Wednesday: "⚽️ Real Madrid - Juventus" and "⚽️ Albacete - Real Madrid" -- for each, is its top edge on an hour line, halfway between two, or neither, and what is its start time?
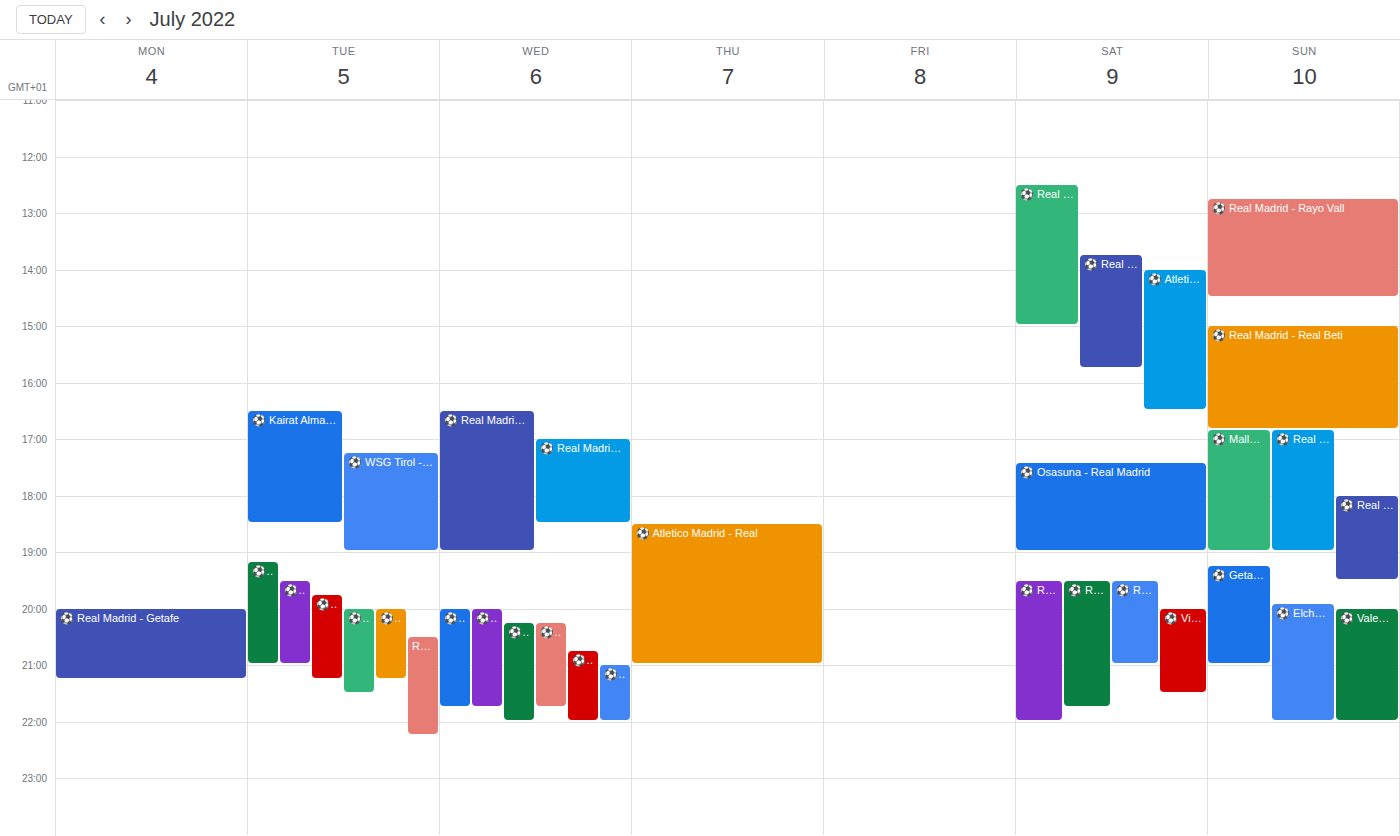
"⚽️ Real Madrid - Juventus": 8:00 PM, exactly on the 8 PM line. "⚽️ Albacete - Real Madrid": 9:00 PM, exactly on the 9 PM line.